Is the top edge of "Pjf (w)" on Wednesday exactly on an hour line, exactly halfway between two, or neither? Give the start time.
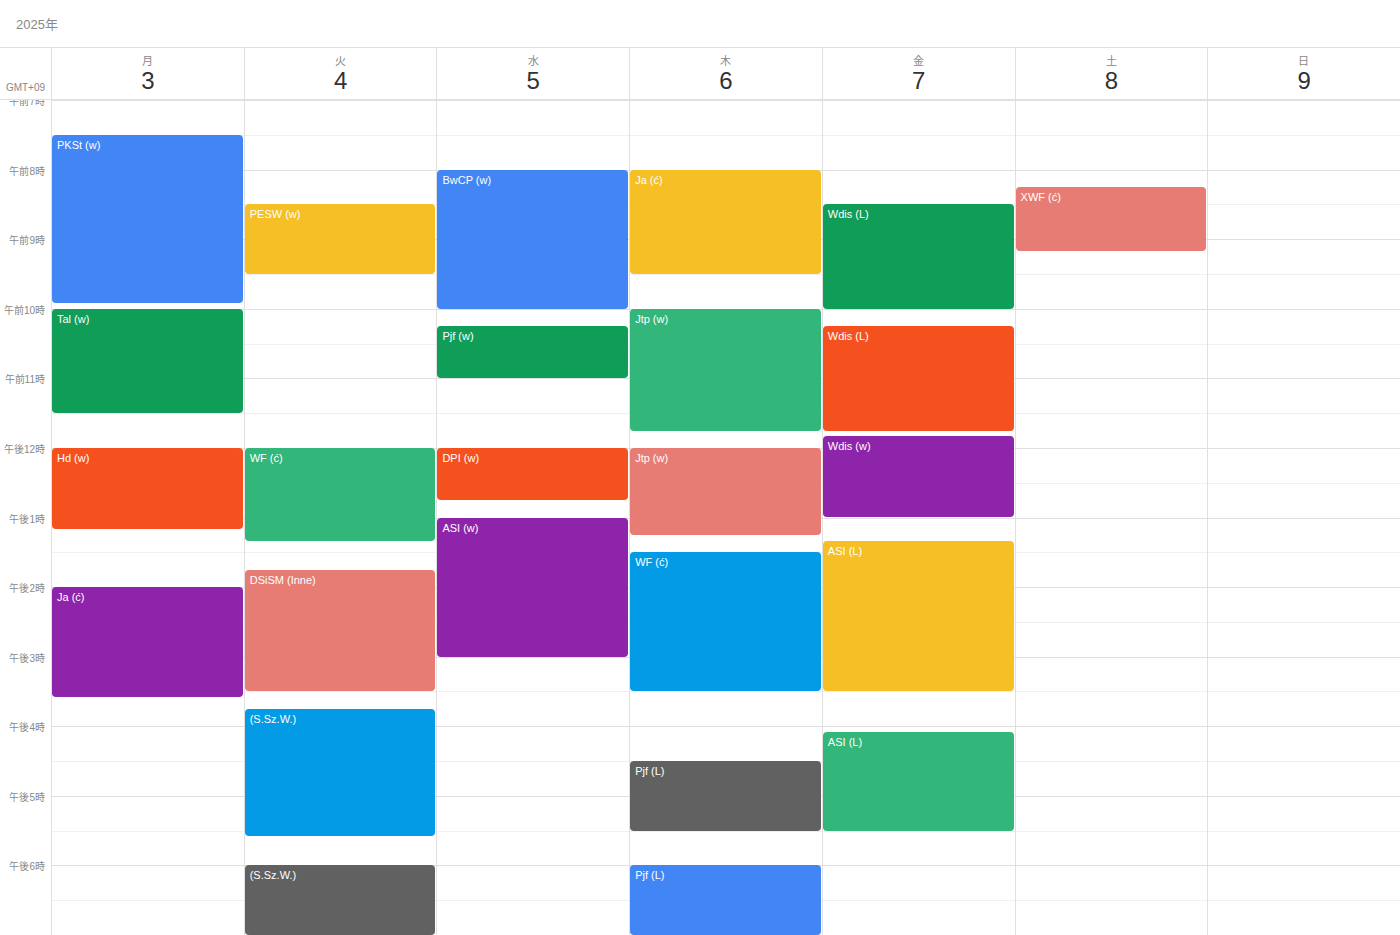
10:15 -- neither: a quarter of the way from the 10:00 line to the 11:00 line.